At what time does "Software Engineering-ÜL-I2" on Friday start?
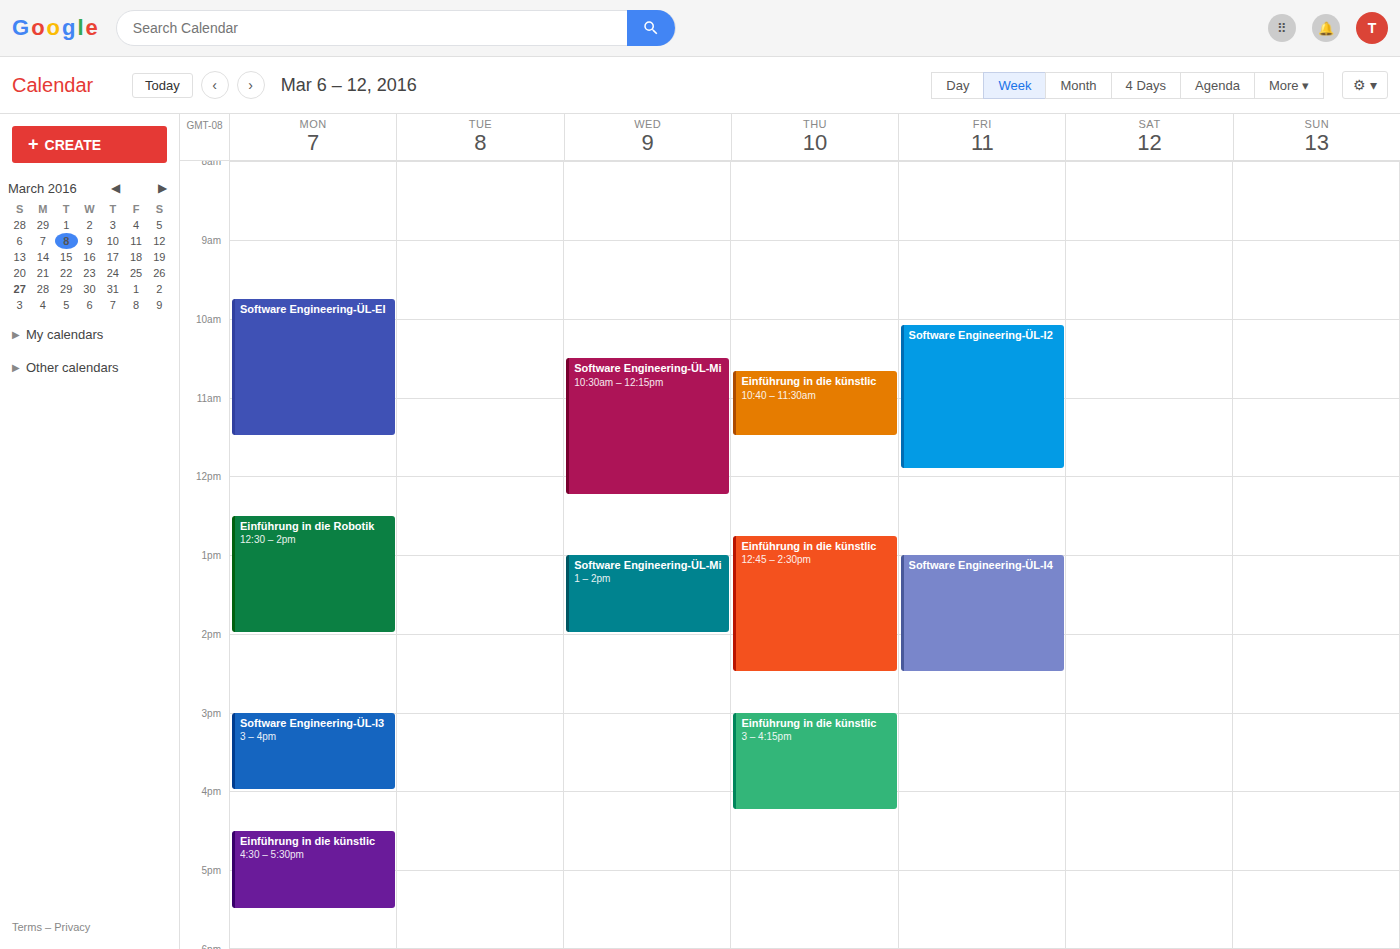
10:05 AM